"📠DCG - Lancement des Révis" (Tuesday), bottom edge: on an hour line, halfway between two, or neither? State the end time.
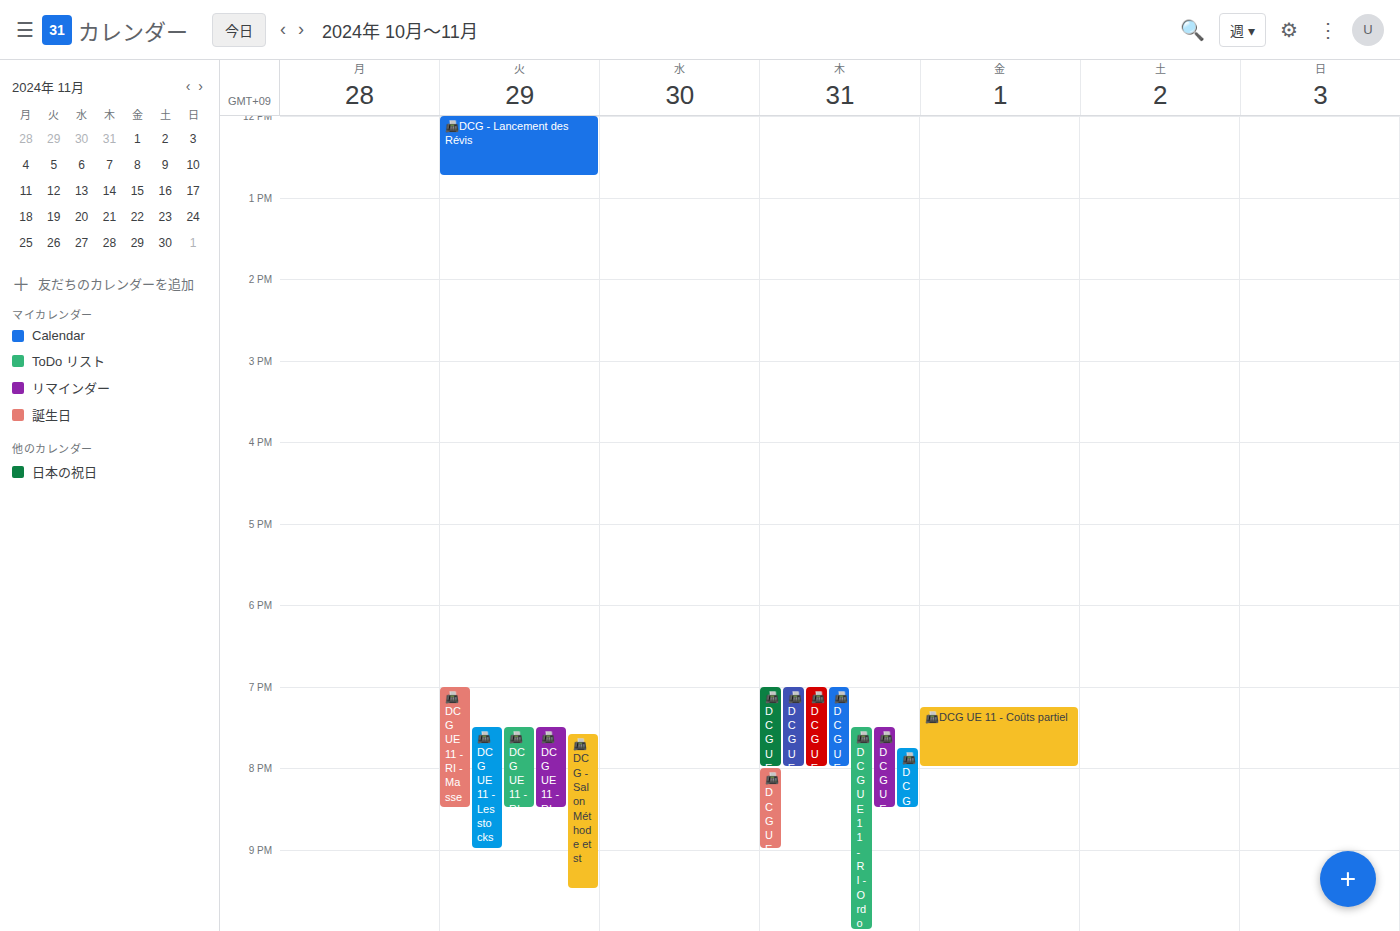
12:45 PM -- neither: three quarters of the way from the 12 PM line to the 1 PM line.